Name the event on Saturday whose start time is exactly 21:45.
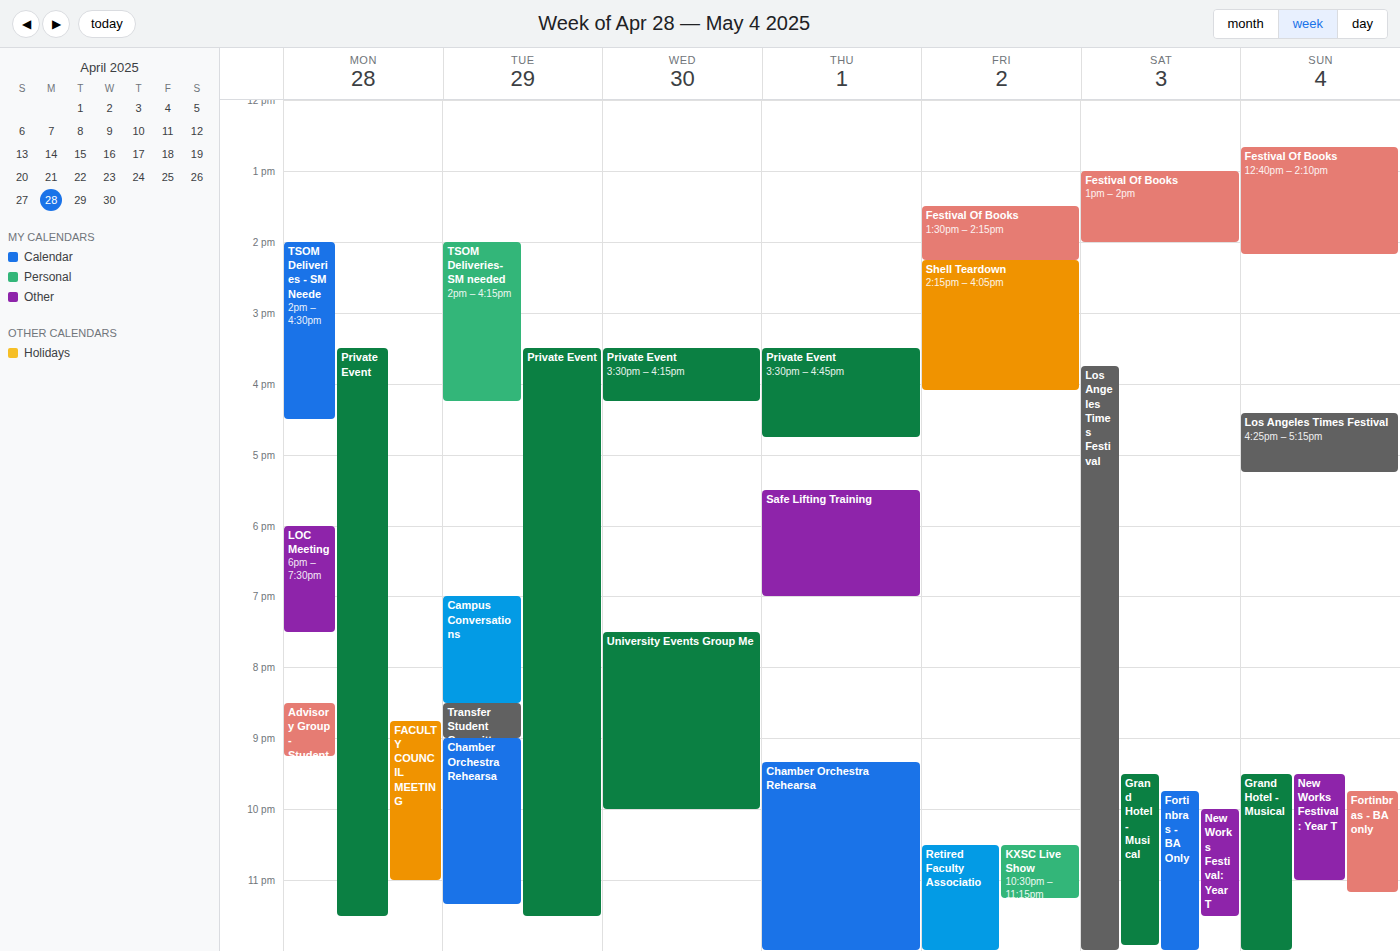
"Fortinbras - BA Only"